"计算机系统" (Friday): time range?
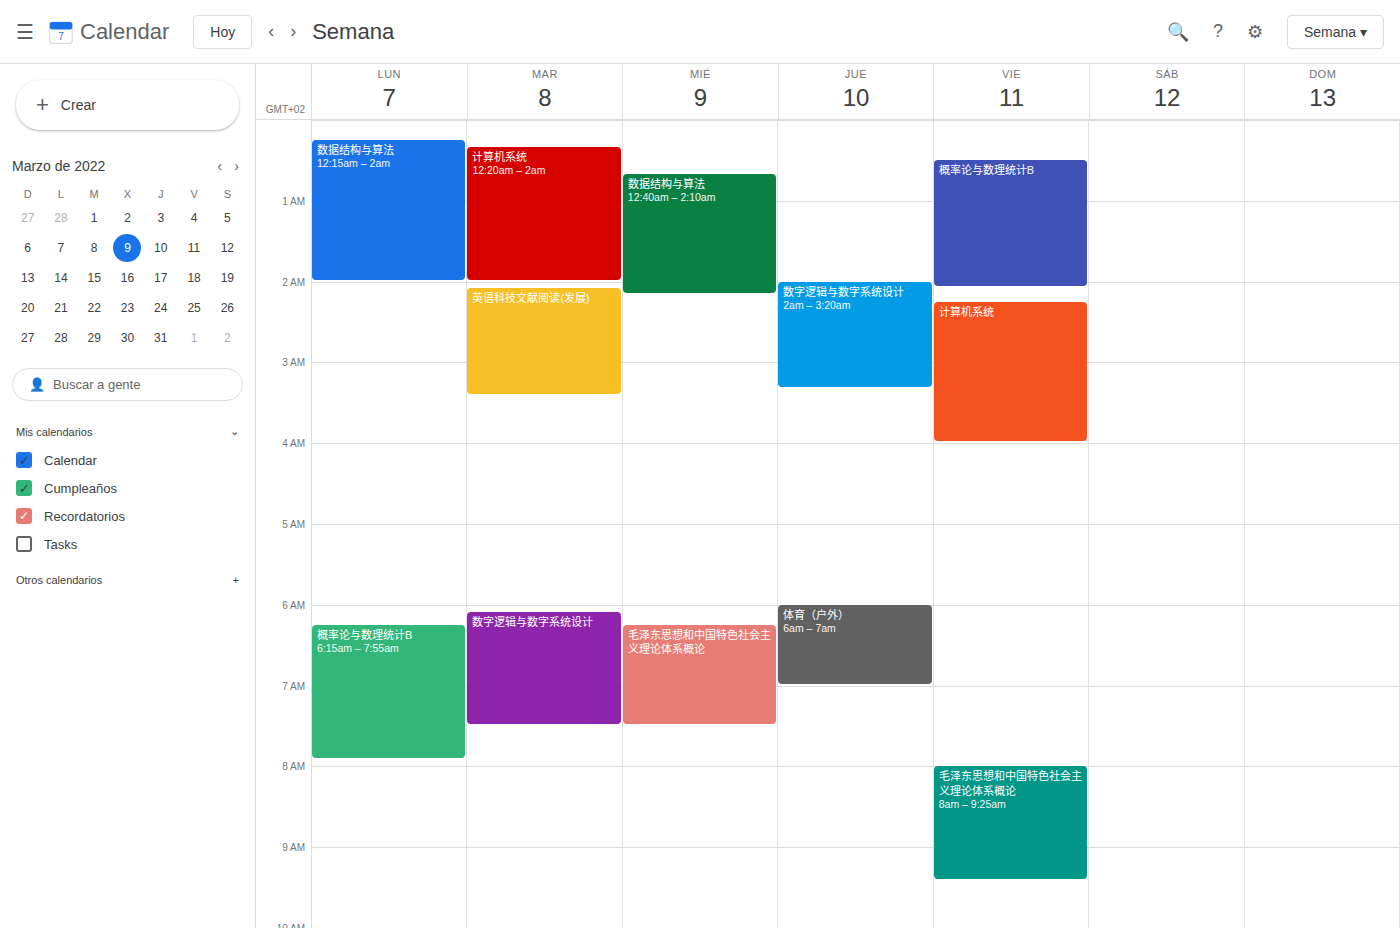
02:15 to 04:00